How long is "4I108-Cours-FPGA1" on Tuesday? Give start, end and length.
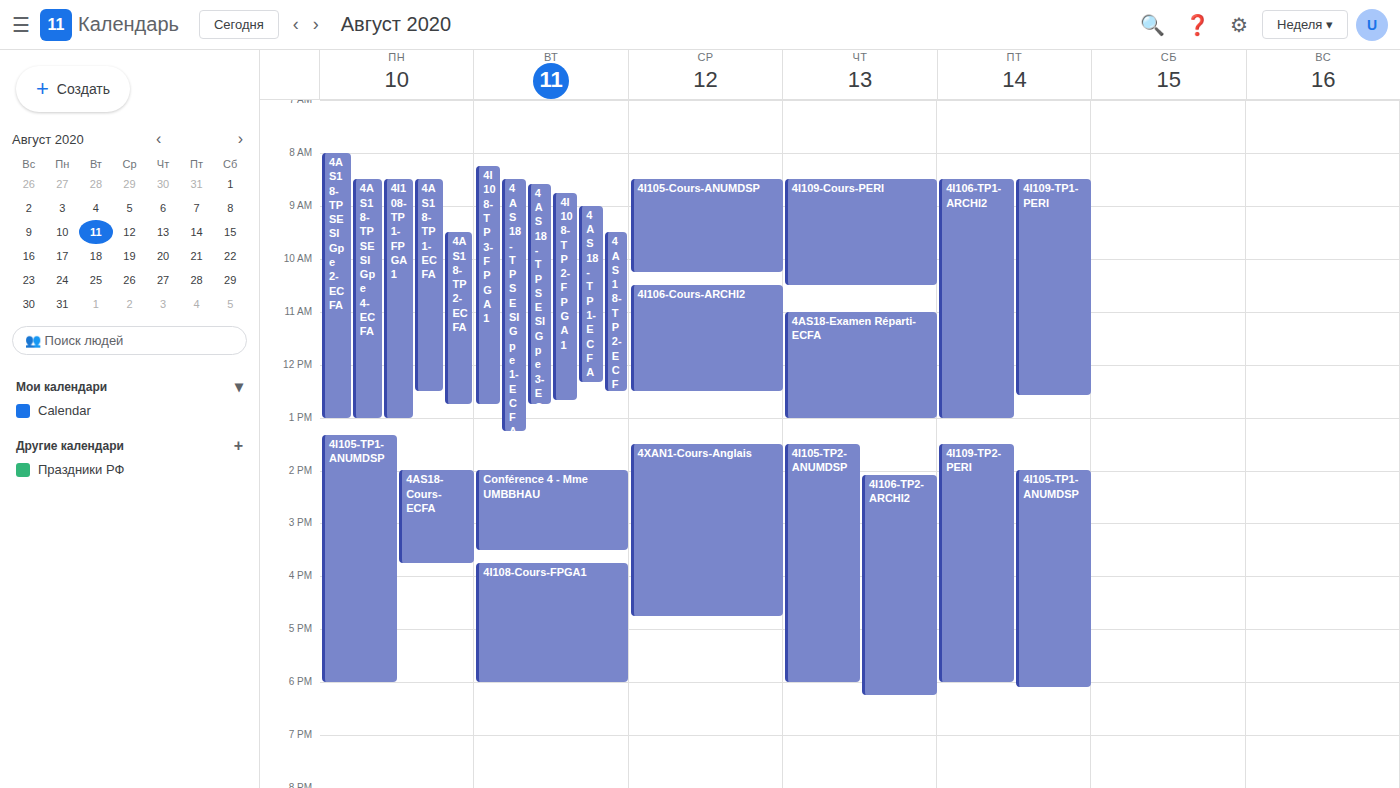
3:45 PM to 6:00 PM, 2 hours 15 minutes